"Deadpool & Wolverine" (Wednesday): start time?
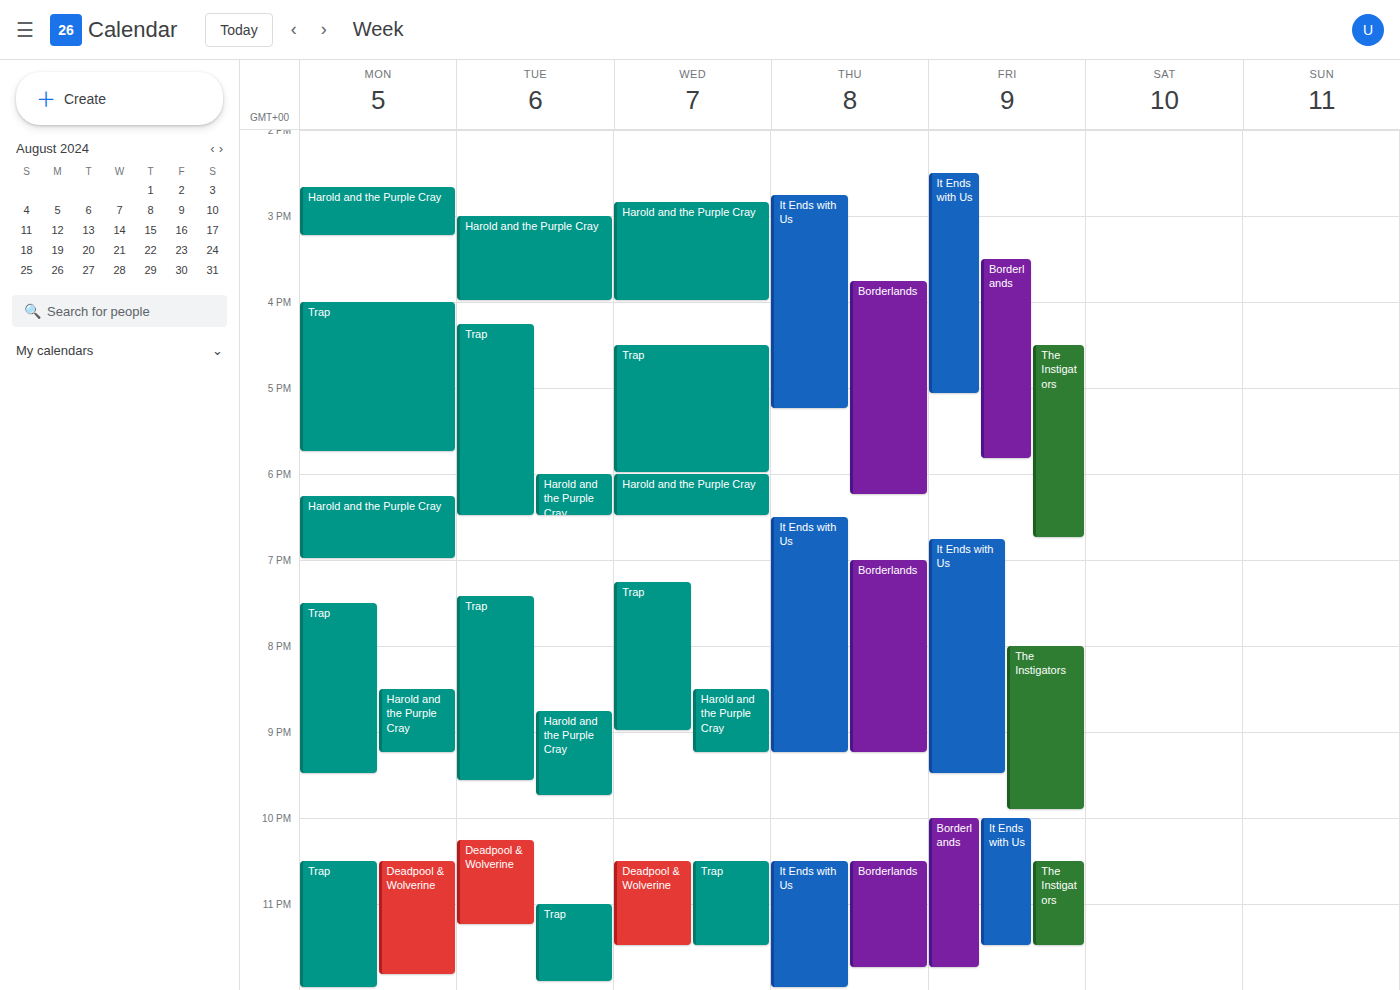
10:30 PM